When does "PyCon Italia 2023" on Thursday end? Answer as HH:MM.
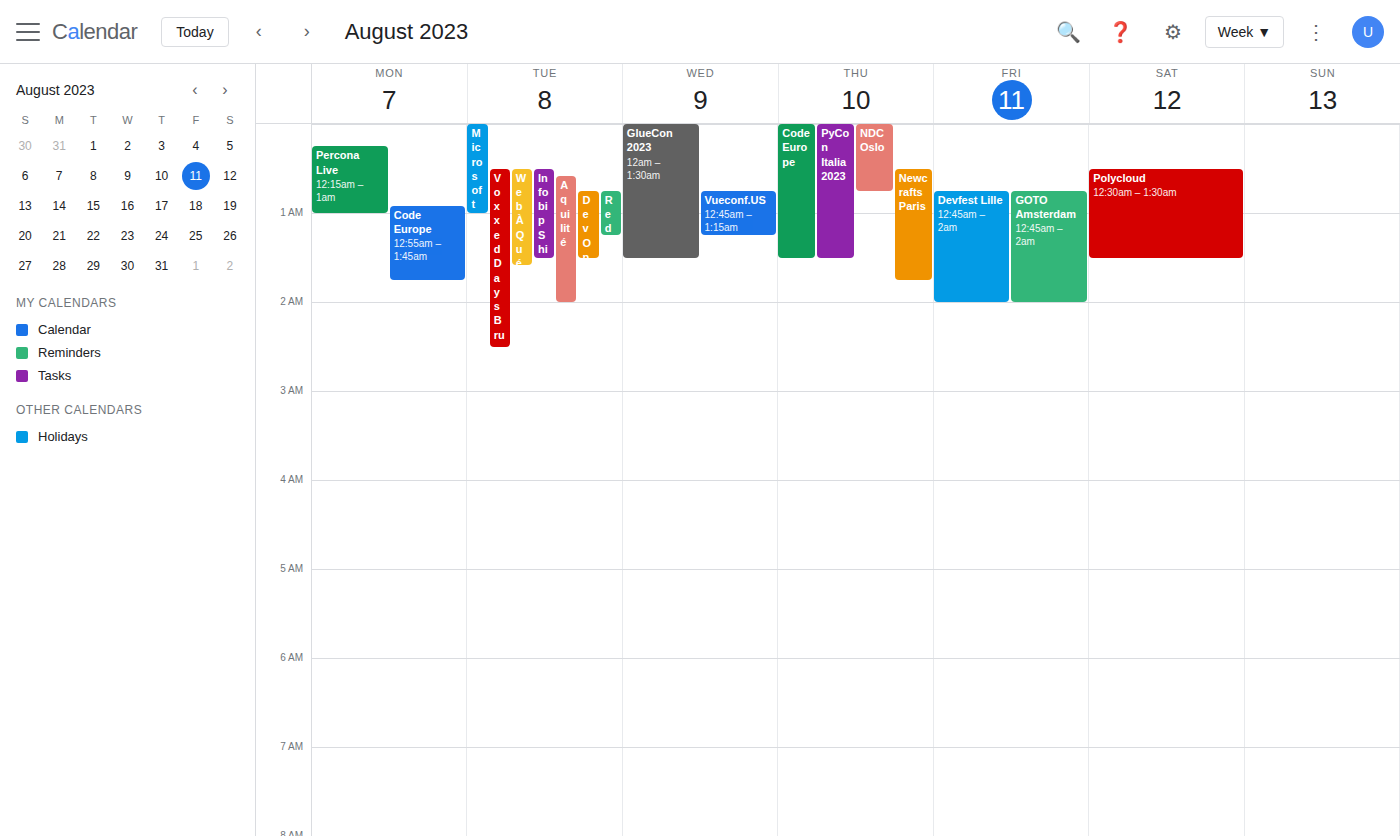
01:30